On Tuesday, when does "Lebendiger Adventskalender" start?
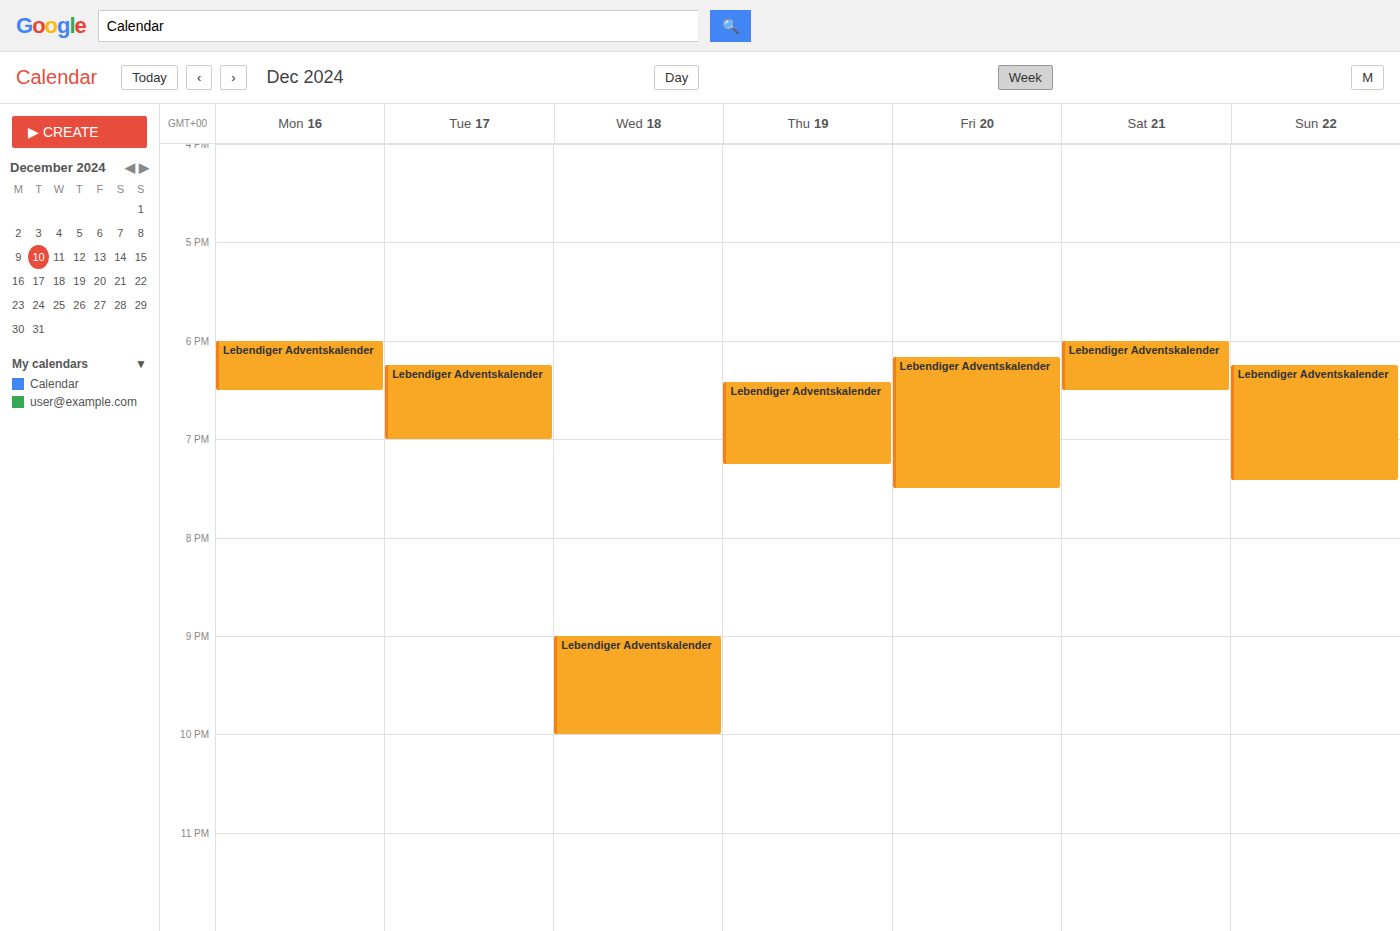
6:15 PM